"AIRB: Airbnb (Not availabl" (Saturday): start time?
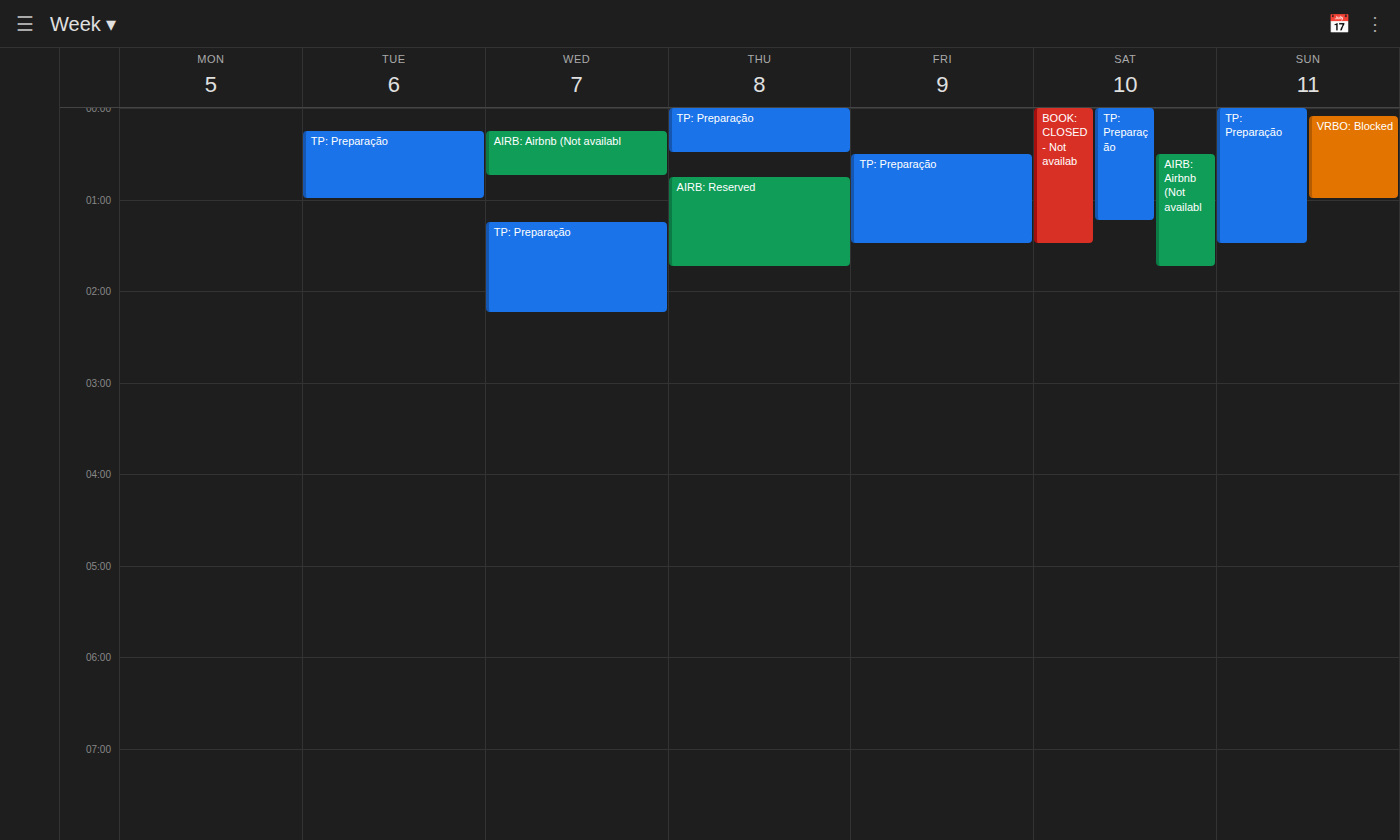
12:30 AM